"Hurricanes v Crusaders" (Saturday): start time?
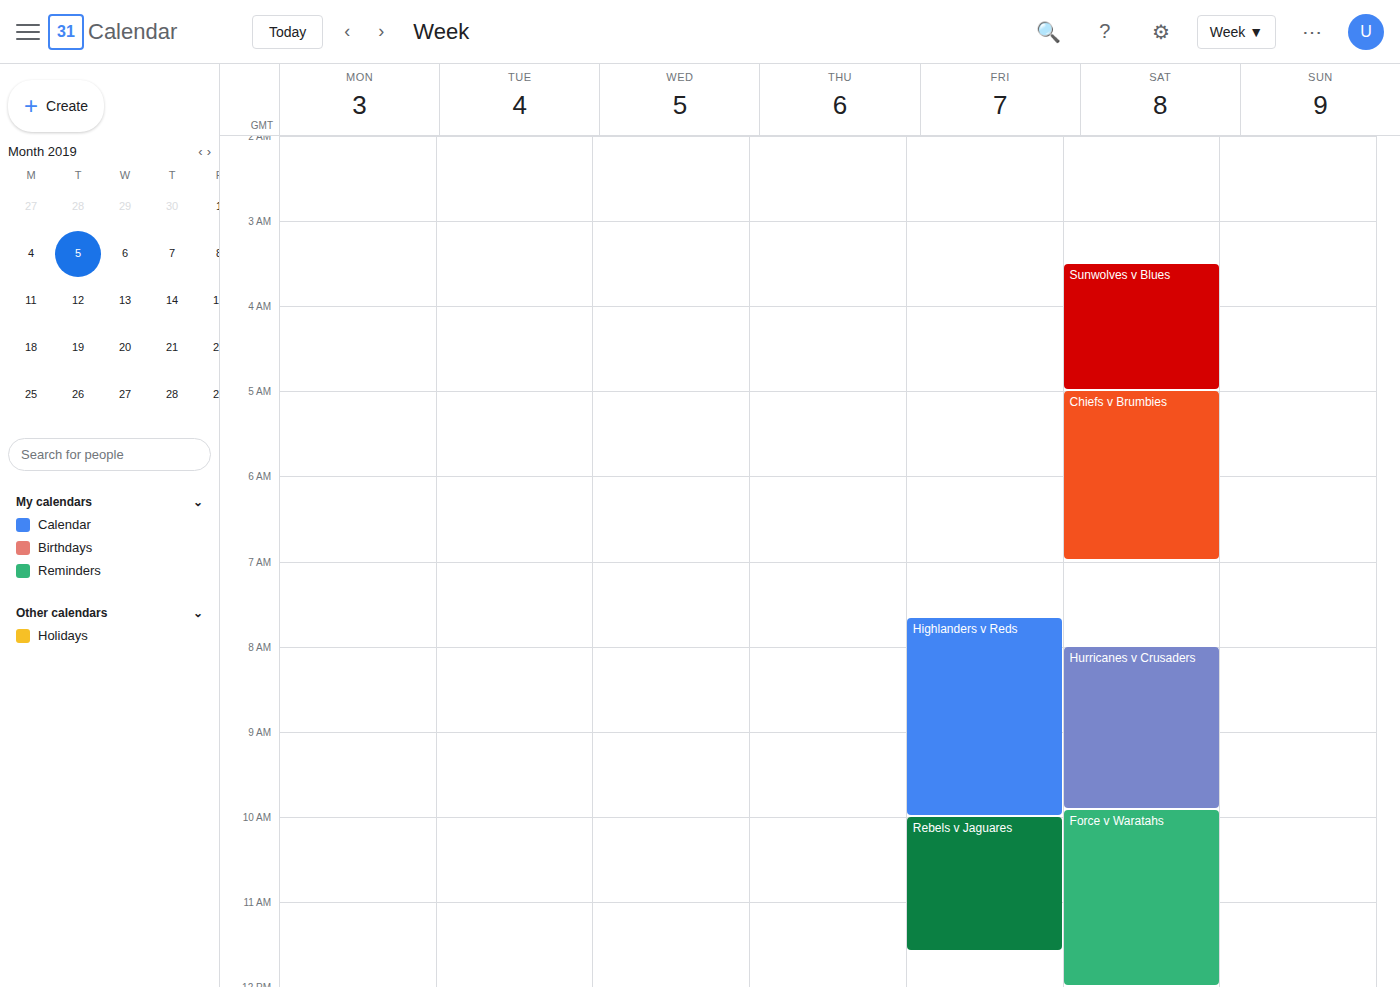
8:00 AM